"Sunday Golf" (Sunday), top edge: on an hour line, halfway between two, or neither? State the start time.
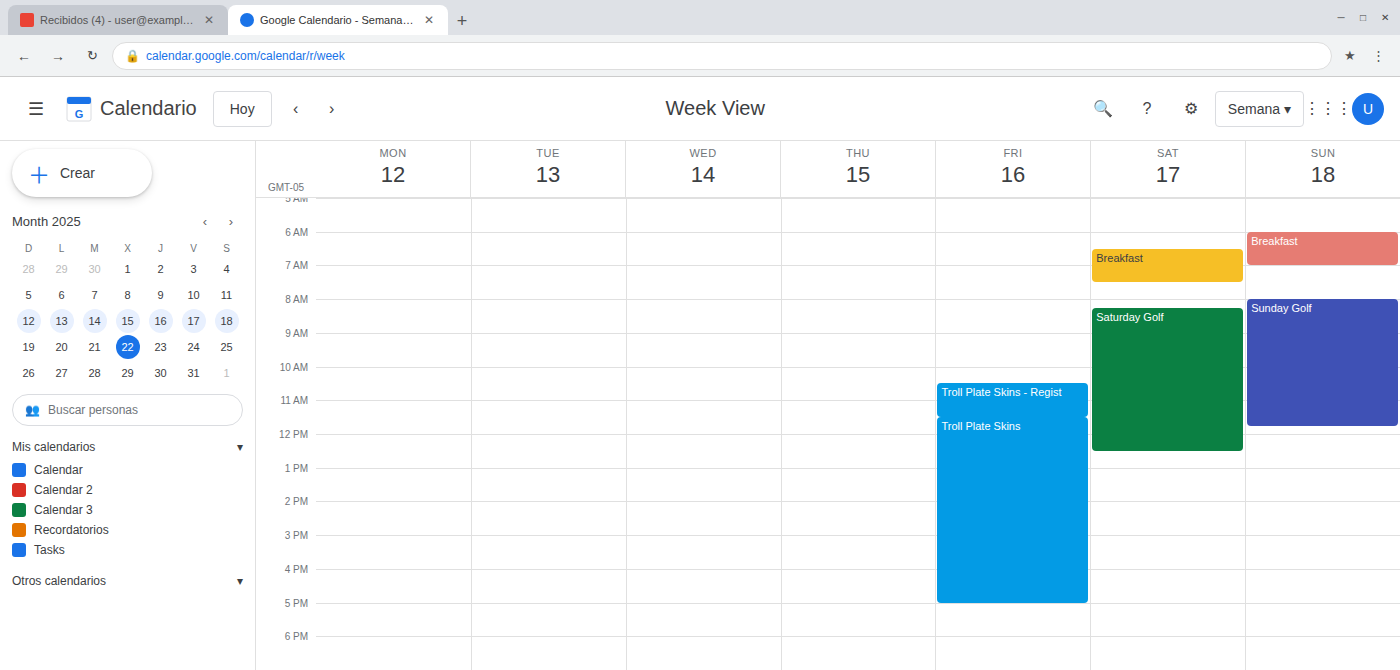
8:00 AM -- exactly on the 8 AM line.